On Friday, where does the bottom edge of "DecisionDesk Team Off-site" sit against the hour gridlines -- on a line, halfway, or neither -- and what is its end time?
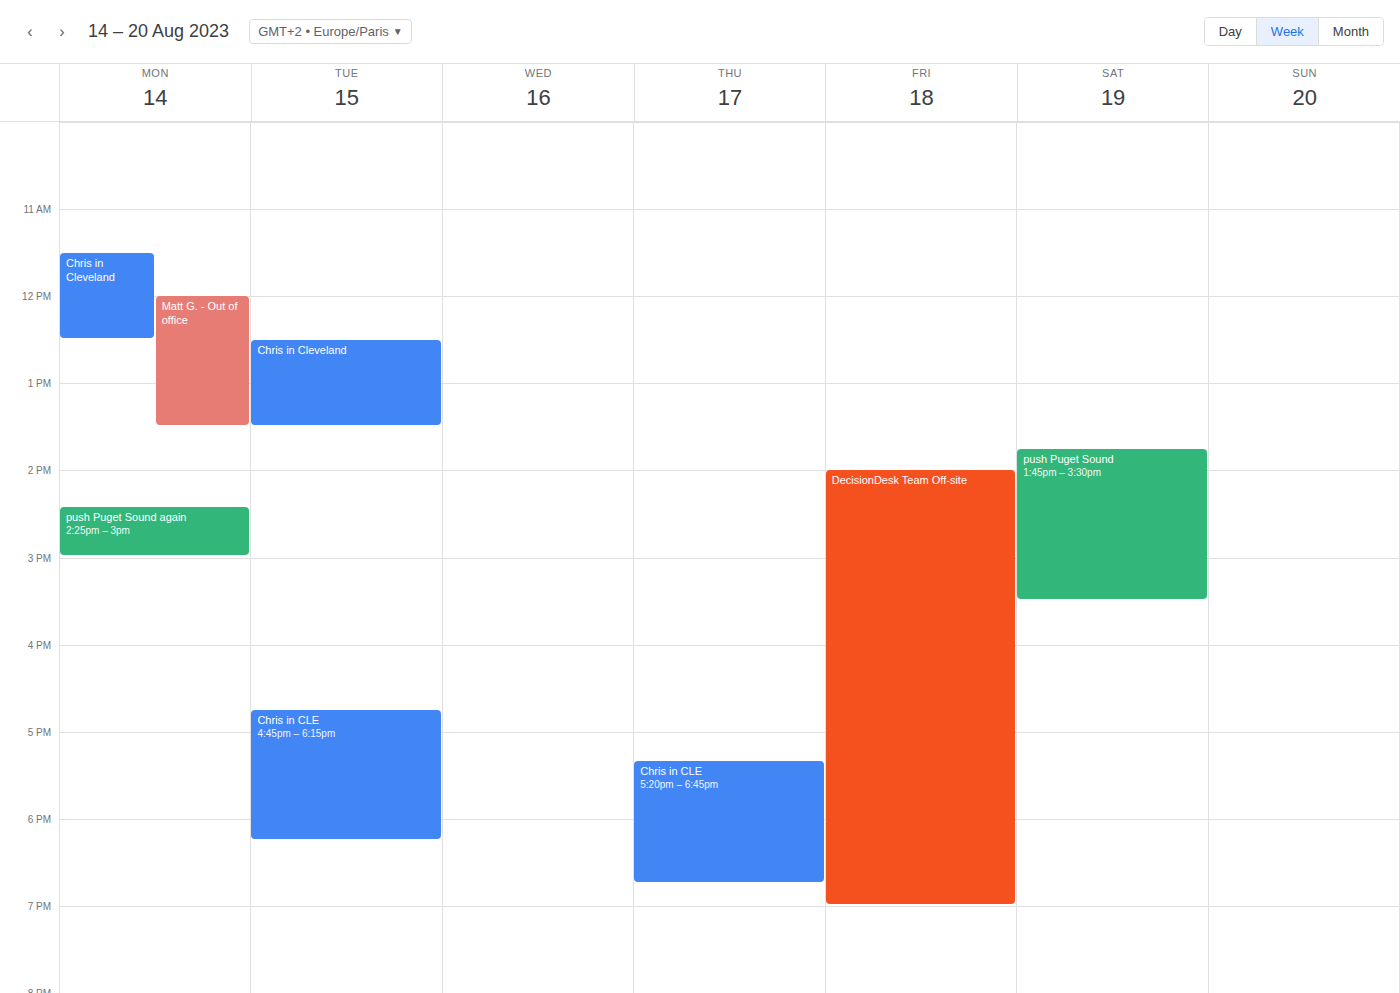
7:00 PM -- exactly on the 7 PM line.